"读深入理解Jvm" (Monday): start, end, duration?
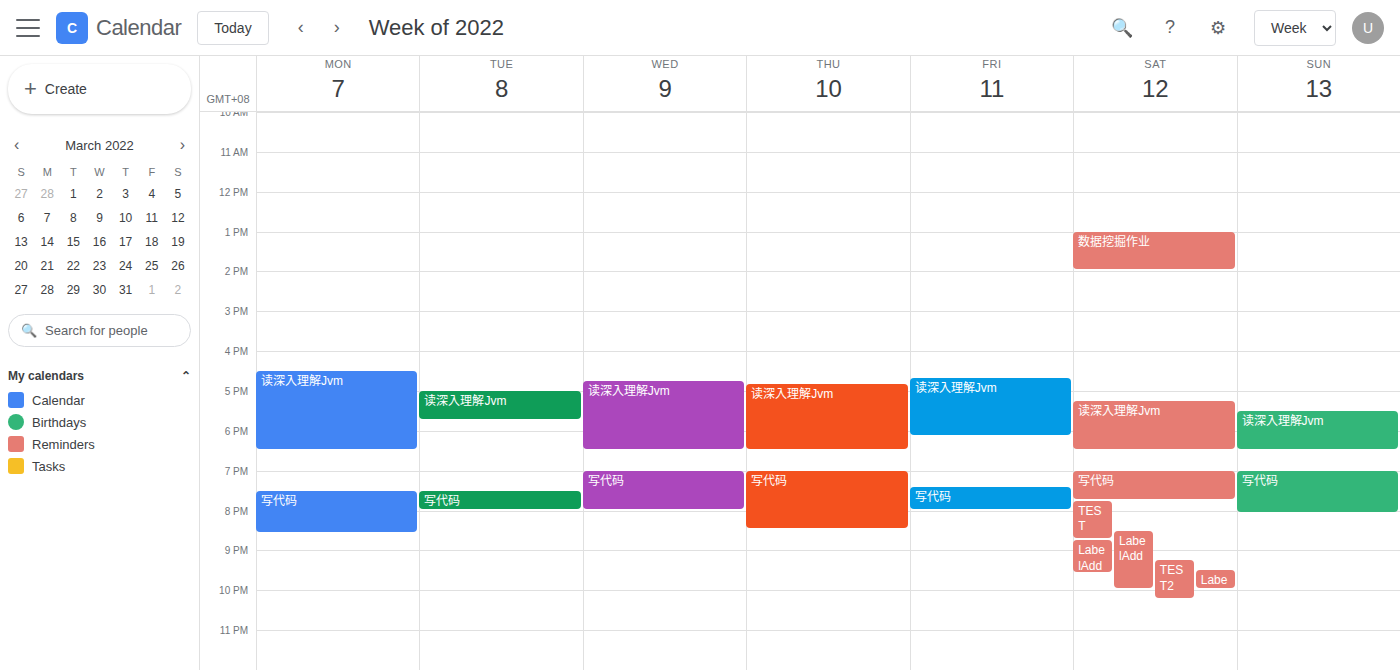
4:30 PM to 6:30 PM, 2 hours